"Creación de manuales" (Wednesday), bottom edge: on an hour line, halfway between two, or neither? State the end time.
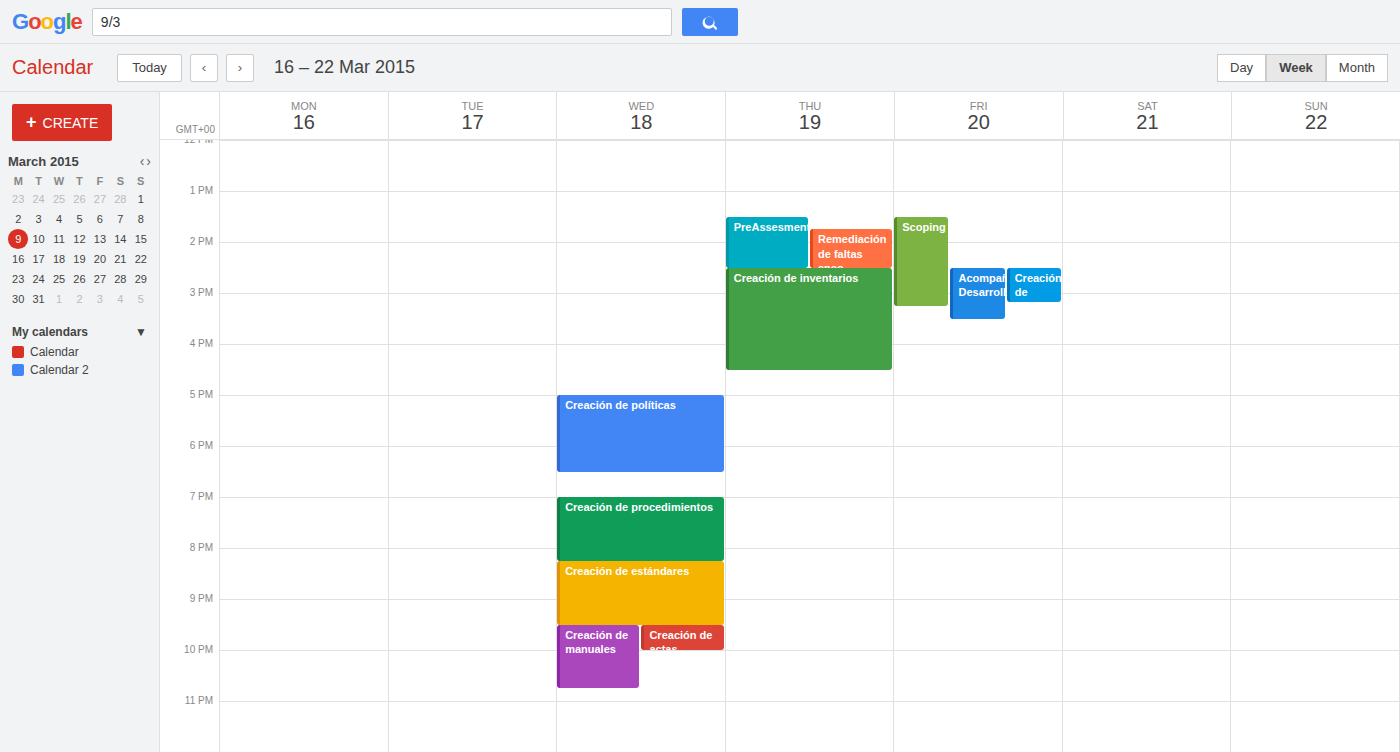
22:45 -- neither: three quarters of the way from the 22:00 line to the 23:00 line.